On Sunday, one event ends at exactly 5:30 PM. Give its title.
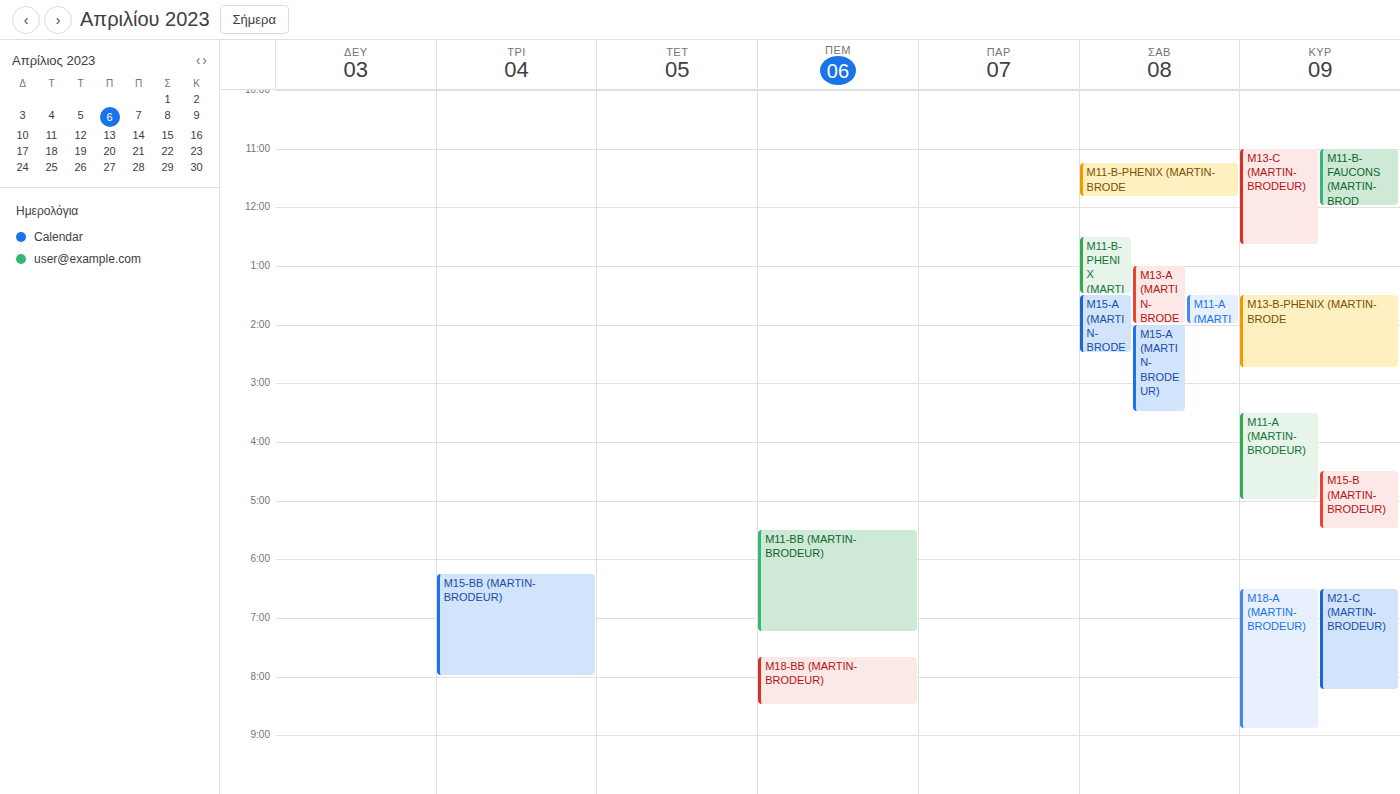
"M15-B (MARTIN-BRODEUR)"